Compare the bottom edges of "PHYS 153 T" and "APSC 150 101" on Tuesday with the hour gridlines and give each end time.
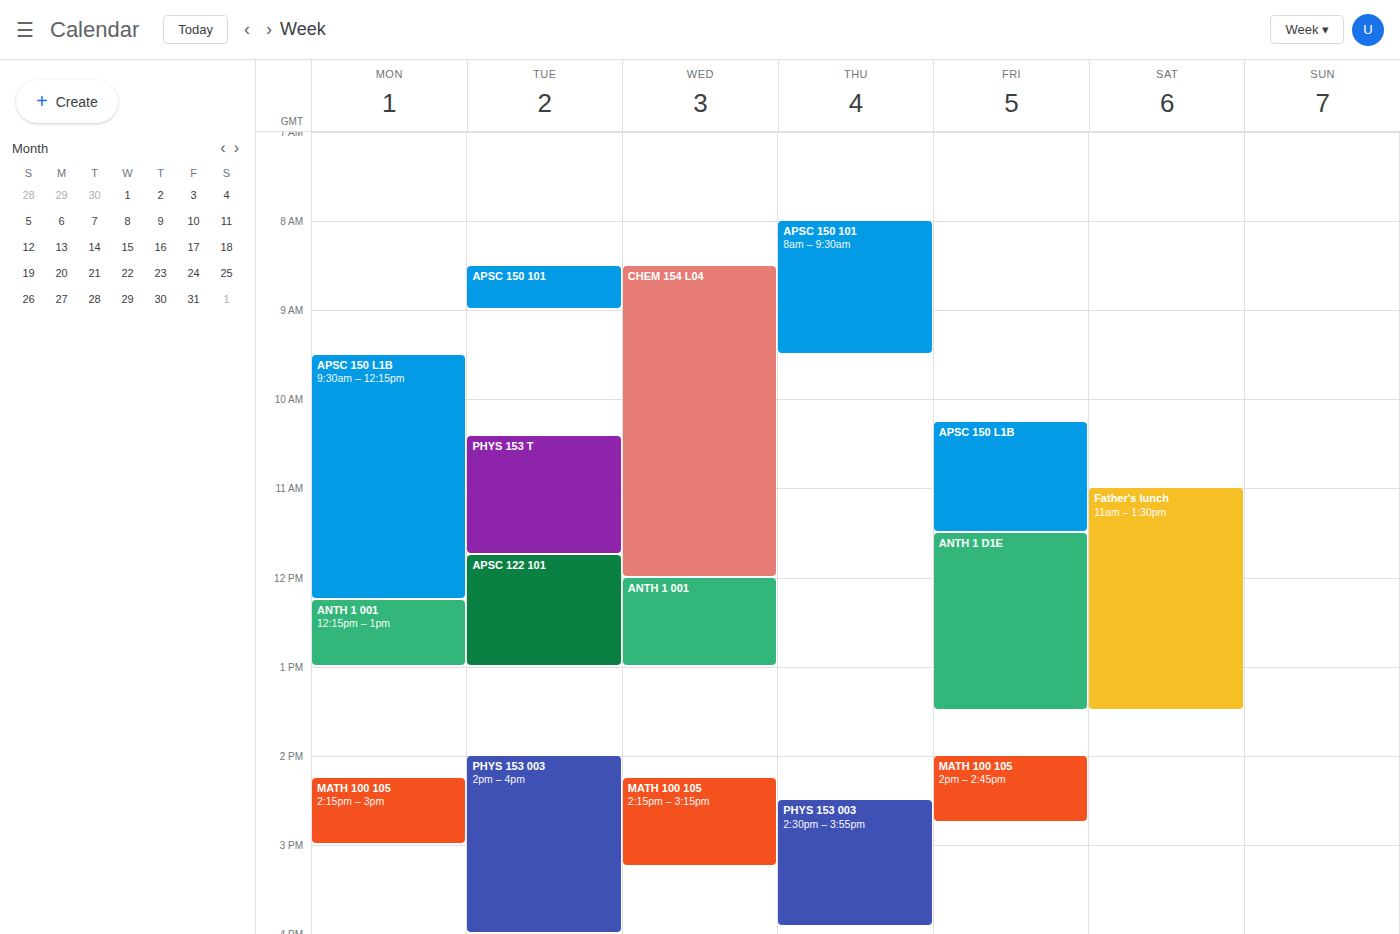
"PHYS 153 T": 11:45, neither: three quarters of the way from the 11:00 line to the 12:00 line. "APSC 150 101": 09:00, exactly on the 09:00 line.